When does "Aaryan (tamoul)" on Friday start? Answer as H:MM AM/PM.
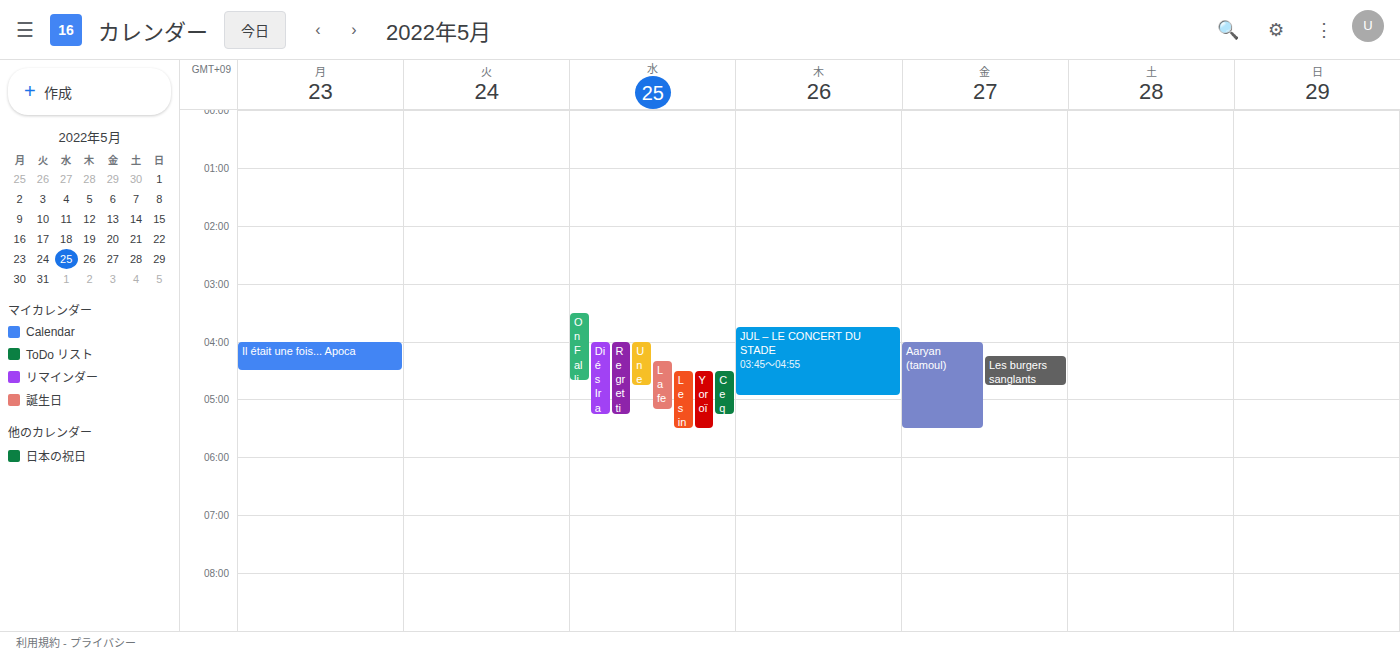
4:00 AM